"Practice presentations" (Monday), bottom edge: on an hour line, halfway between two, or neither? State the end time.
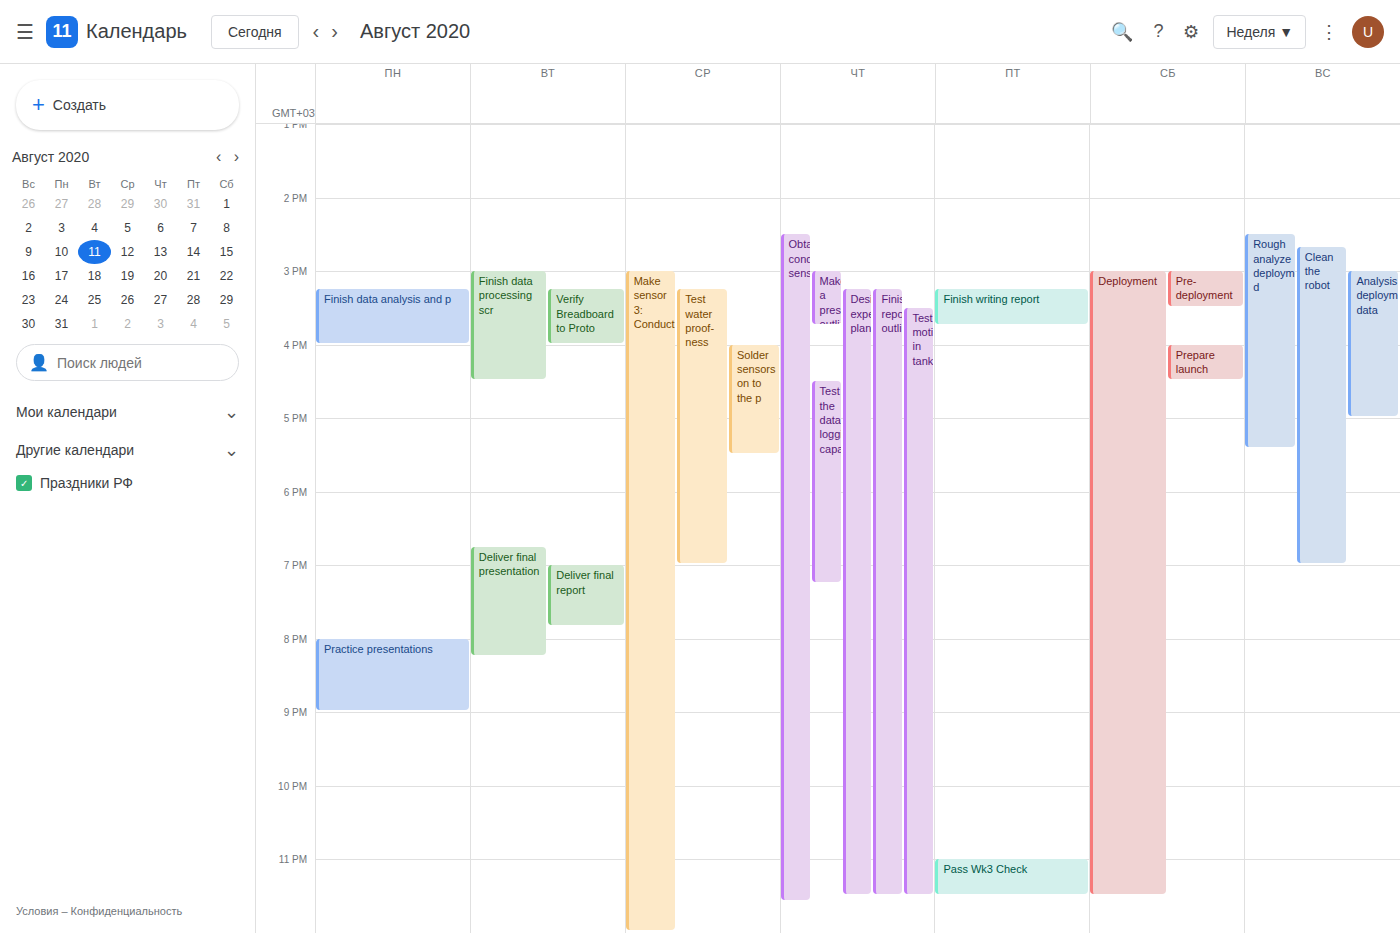
9:00 PM -- exactly on the 9 PM line.